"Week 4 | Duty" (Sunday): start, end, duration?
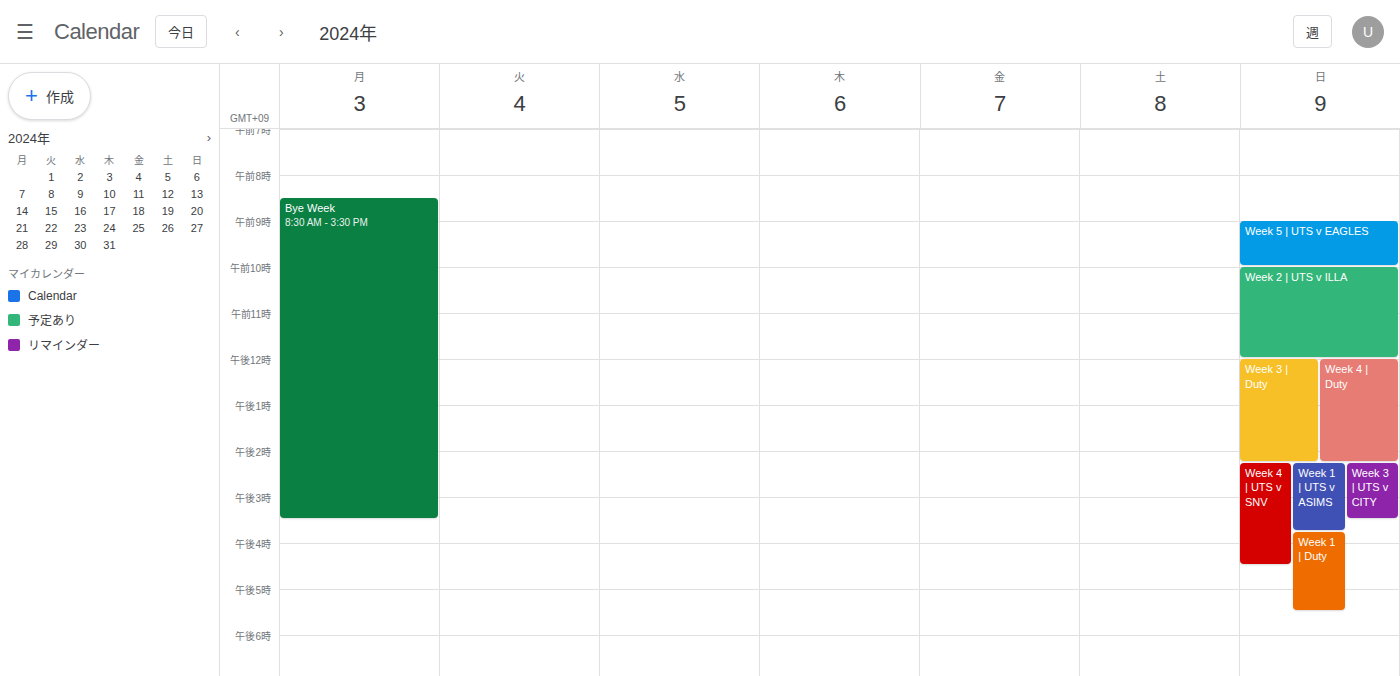
12:00 PM to 2:15 PM, 2 hours 15 minutes